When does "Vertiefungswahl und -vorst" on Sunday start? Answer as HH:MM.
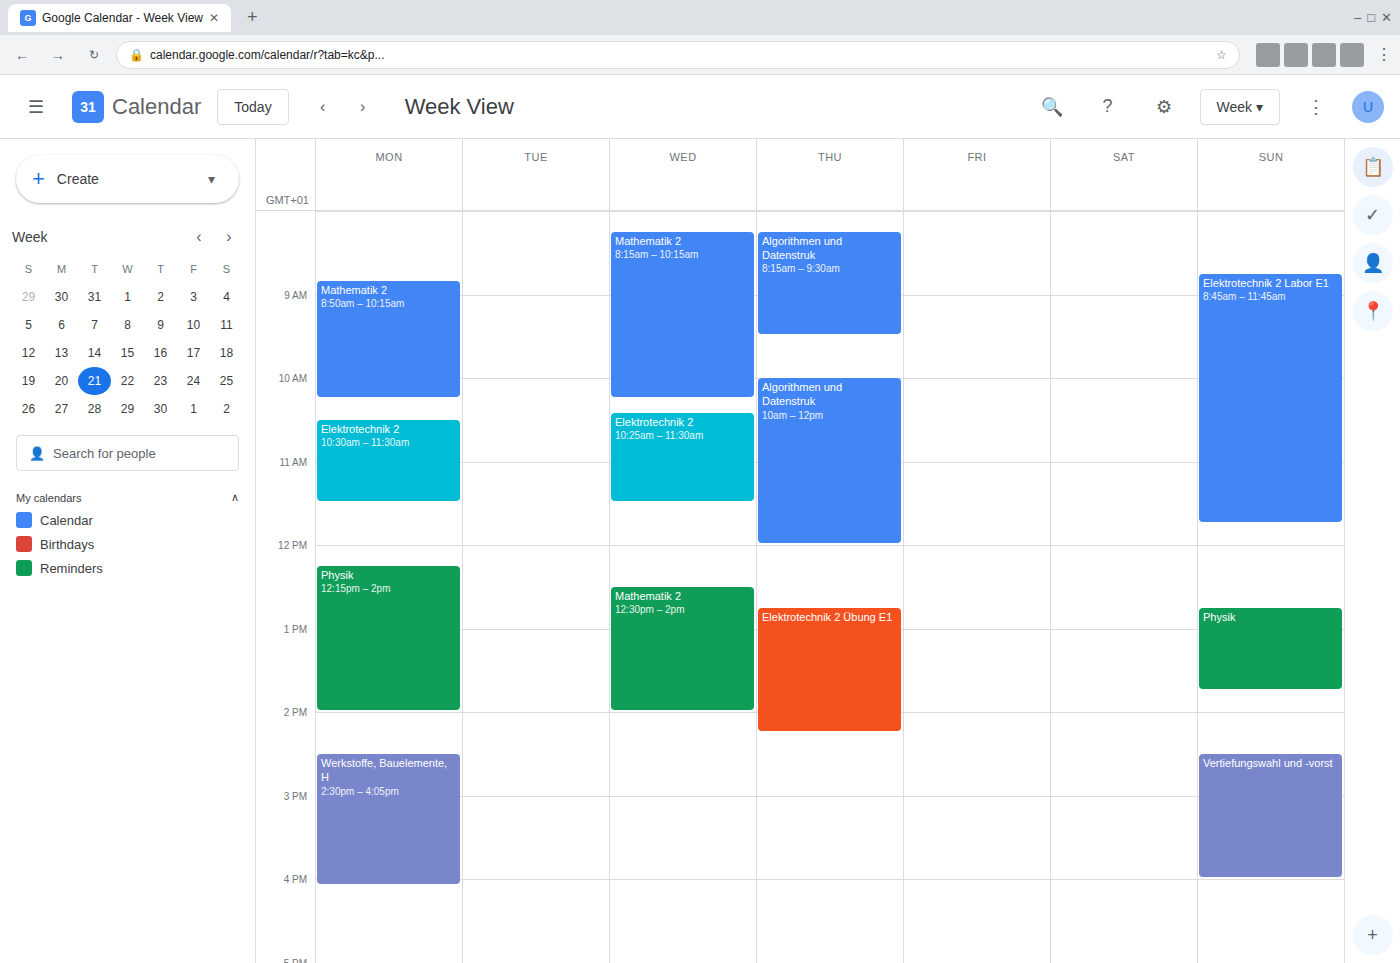
14:30